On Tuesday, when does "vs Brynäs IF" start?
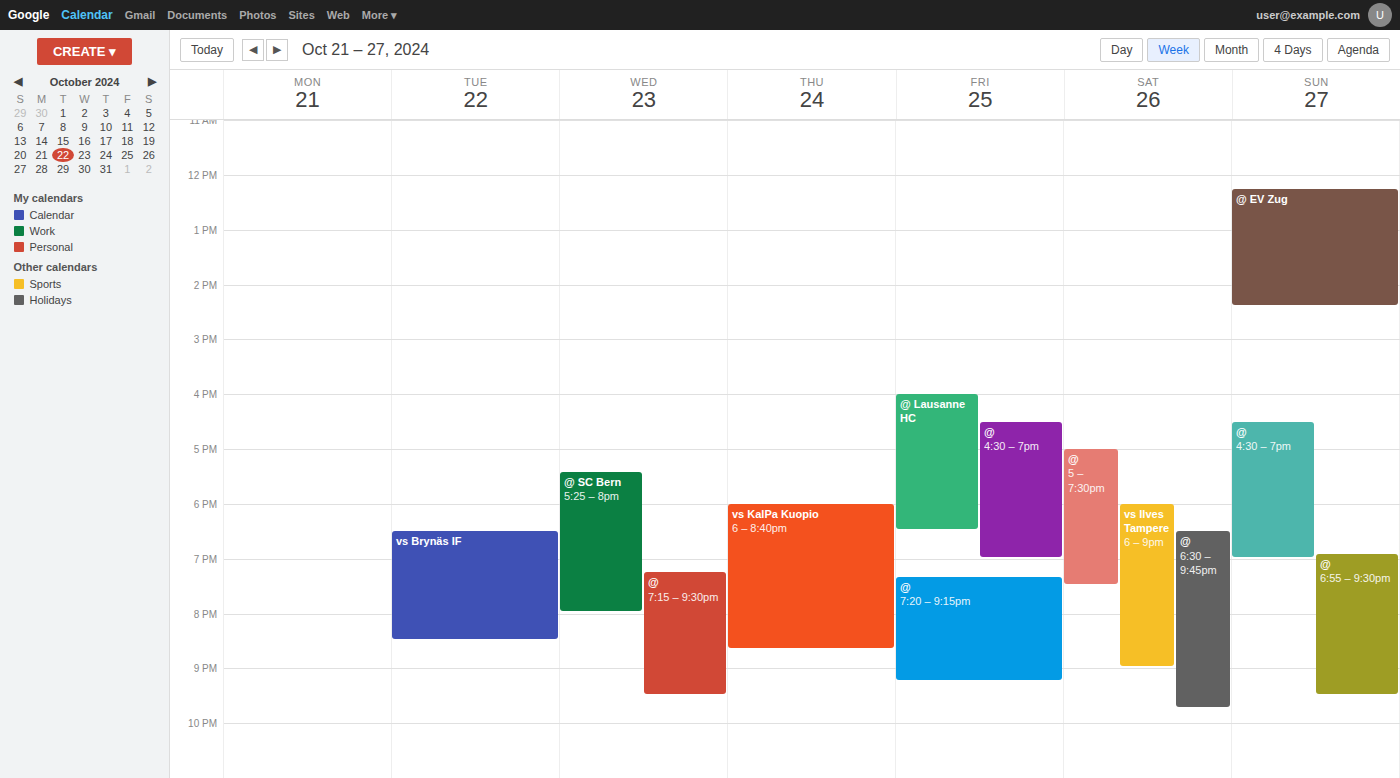
6:30 PM